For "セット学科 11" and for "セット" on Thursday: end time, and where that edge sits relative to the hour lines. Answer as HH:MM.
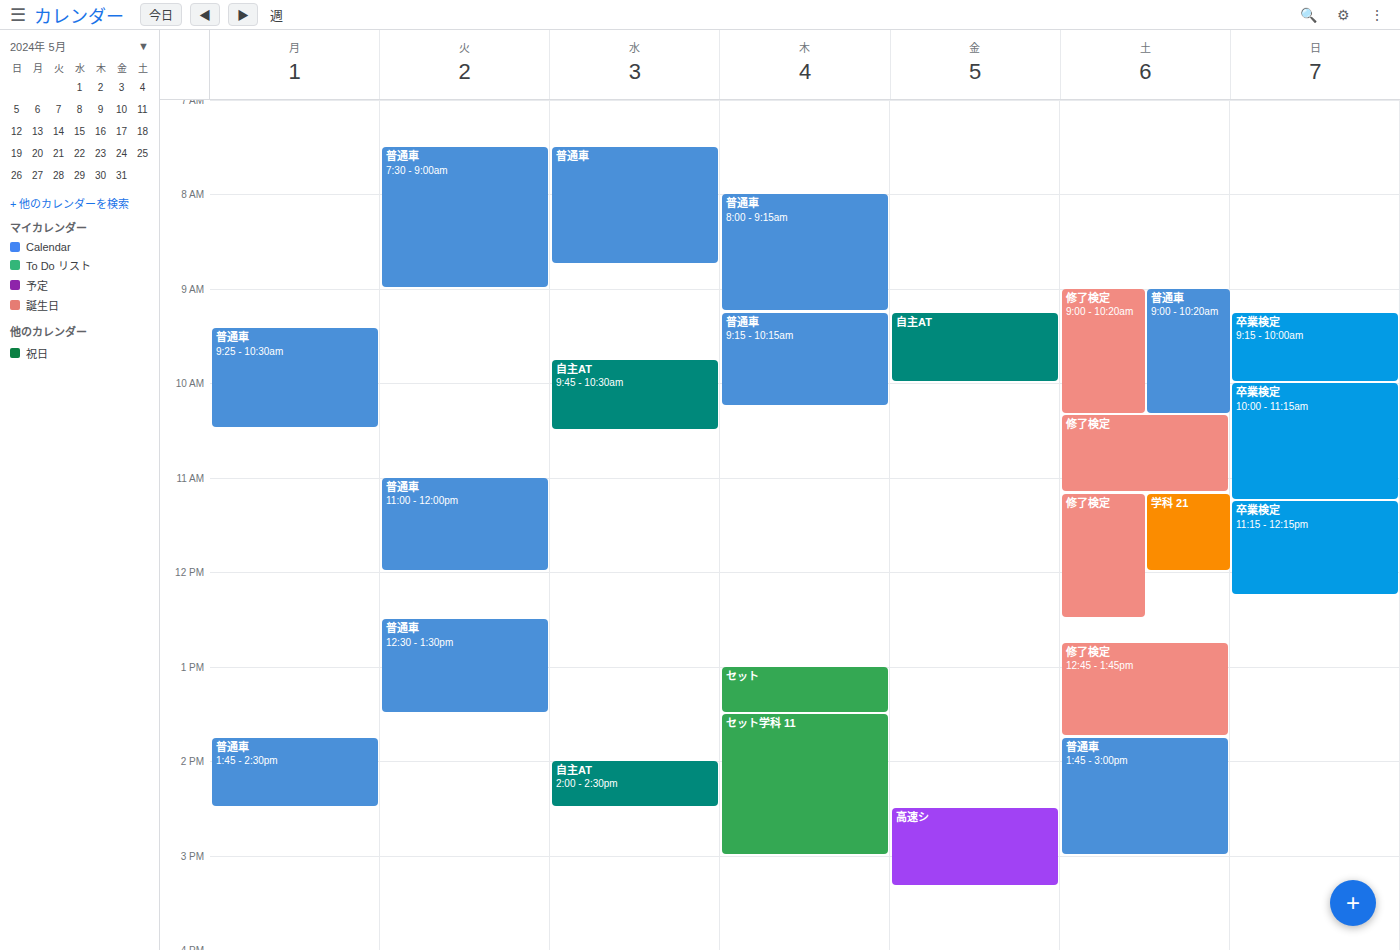
"セット学科 11": 15:00, exactly on the 15:00 line. "セット": 13:30, halfway between the 13:00 and 14:00 lines.